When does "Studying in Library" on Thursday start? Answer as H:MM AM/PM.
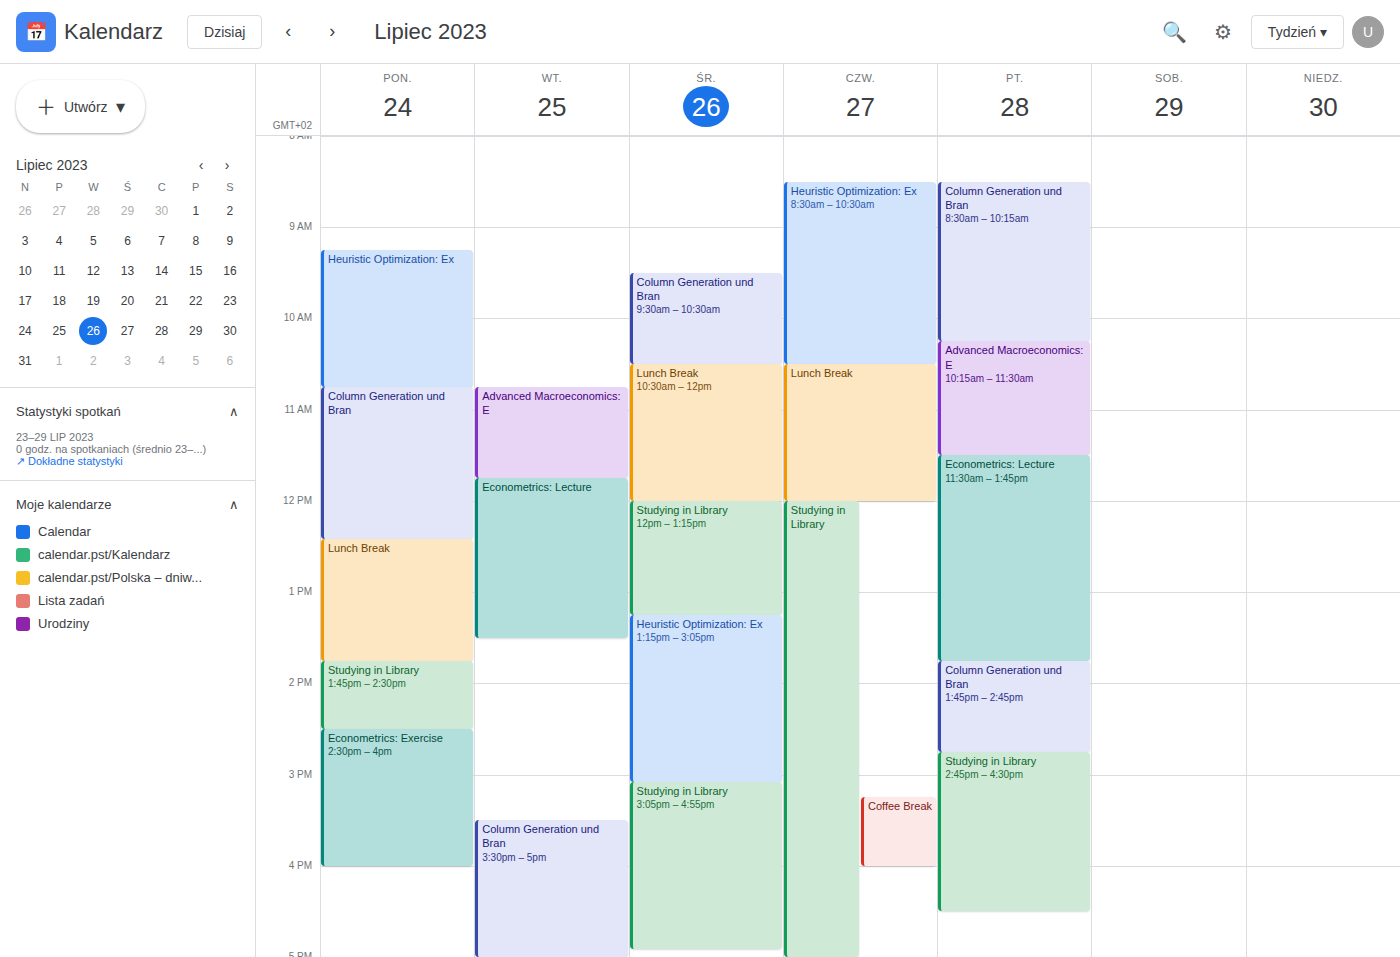
12:00 PM